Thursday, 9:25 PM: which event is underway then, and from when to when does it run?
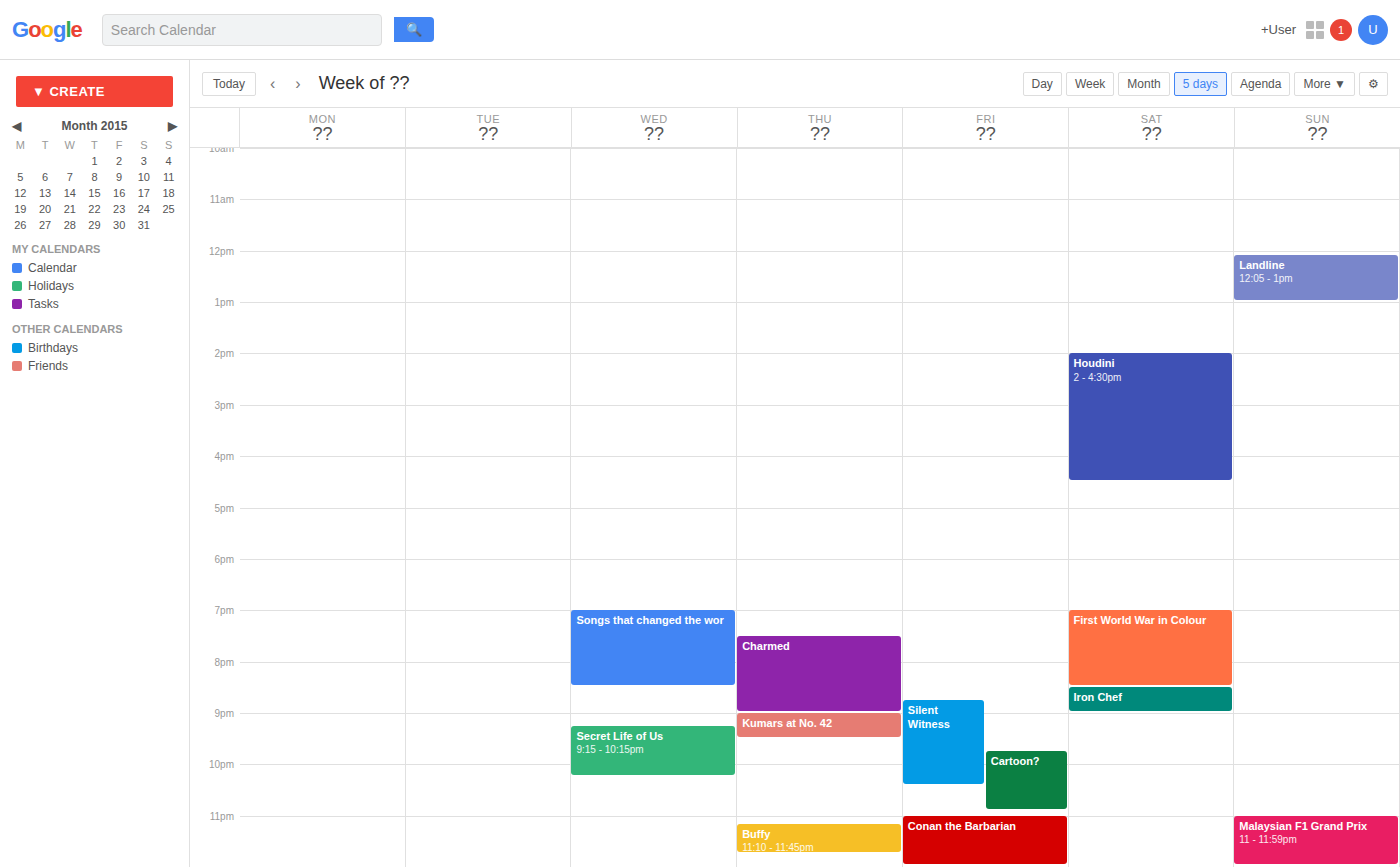
"Kumars at No. 42", 9:00 PM to 9:30 PM